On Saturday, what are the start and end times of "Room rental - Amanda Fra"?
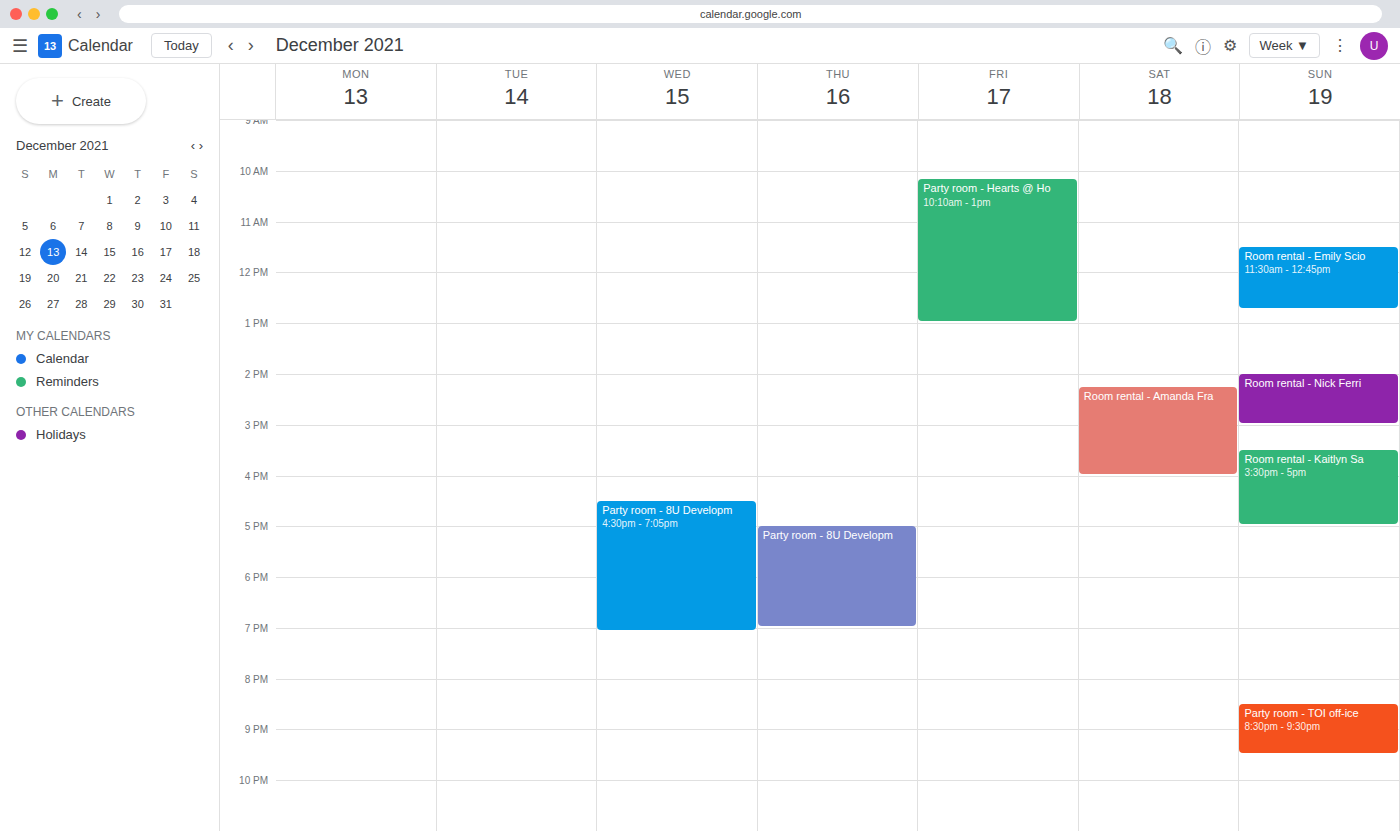
2:15 PM to 4:00 PM